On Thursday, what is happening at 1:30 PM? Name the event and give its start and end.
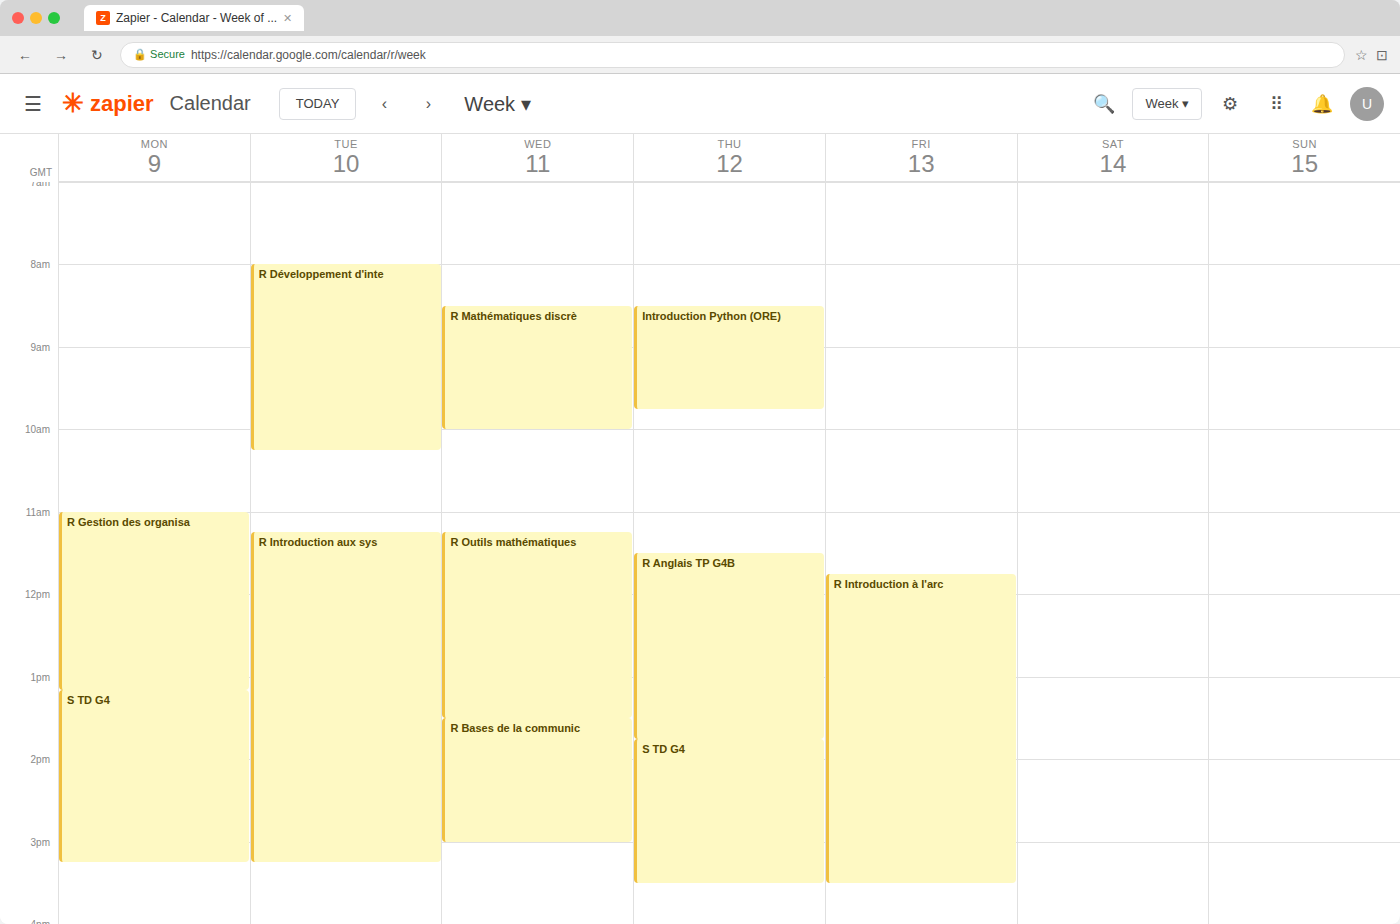
"R Anglais TP G4B", 11:30 AM to 1:45 PM